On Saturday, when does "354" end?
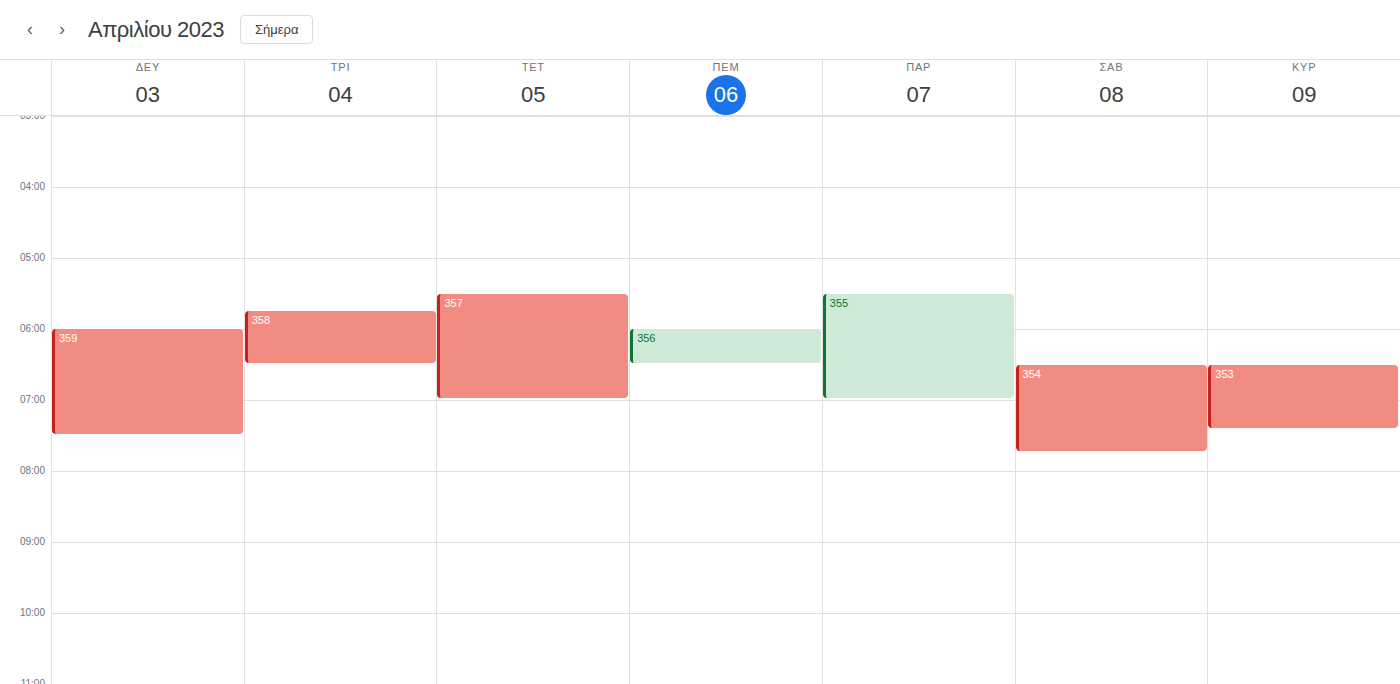
7:45 AM